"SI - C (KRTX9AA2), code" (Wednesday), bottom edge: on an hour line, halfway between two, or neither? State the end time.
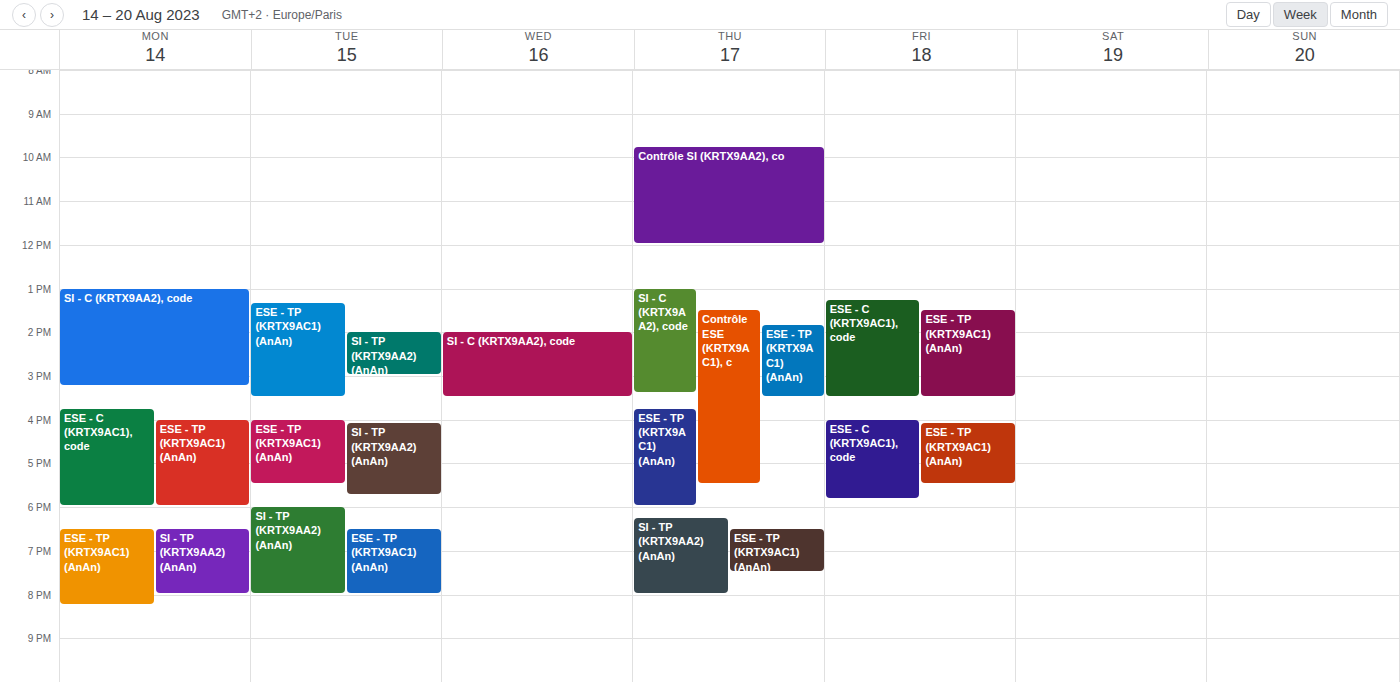
15:30 -- halfway between the 15:00 and 16:00 lines.